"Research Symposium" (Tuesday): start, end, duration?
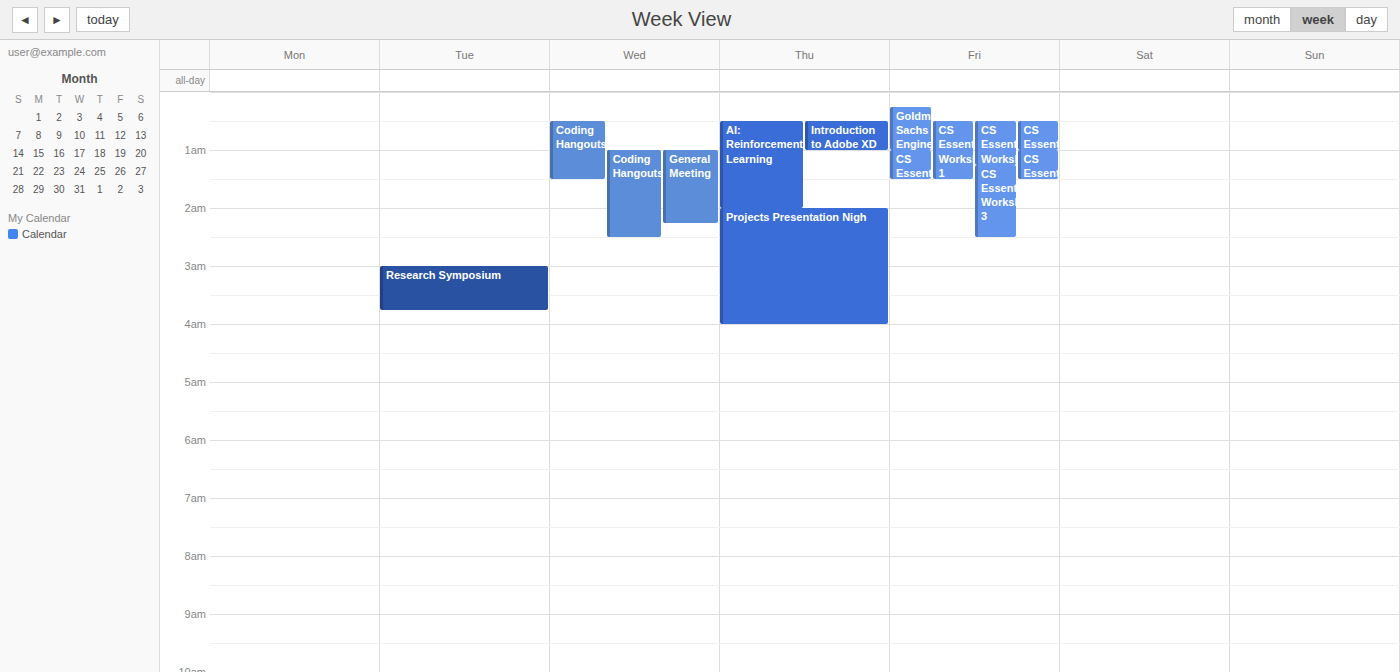
3:00 AM to 3:45 AM, 45 minutes